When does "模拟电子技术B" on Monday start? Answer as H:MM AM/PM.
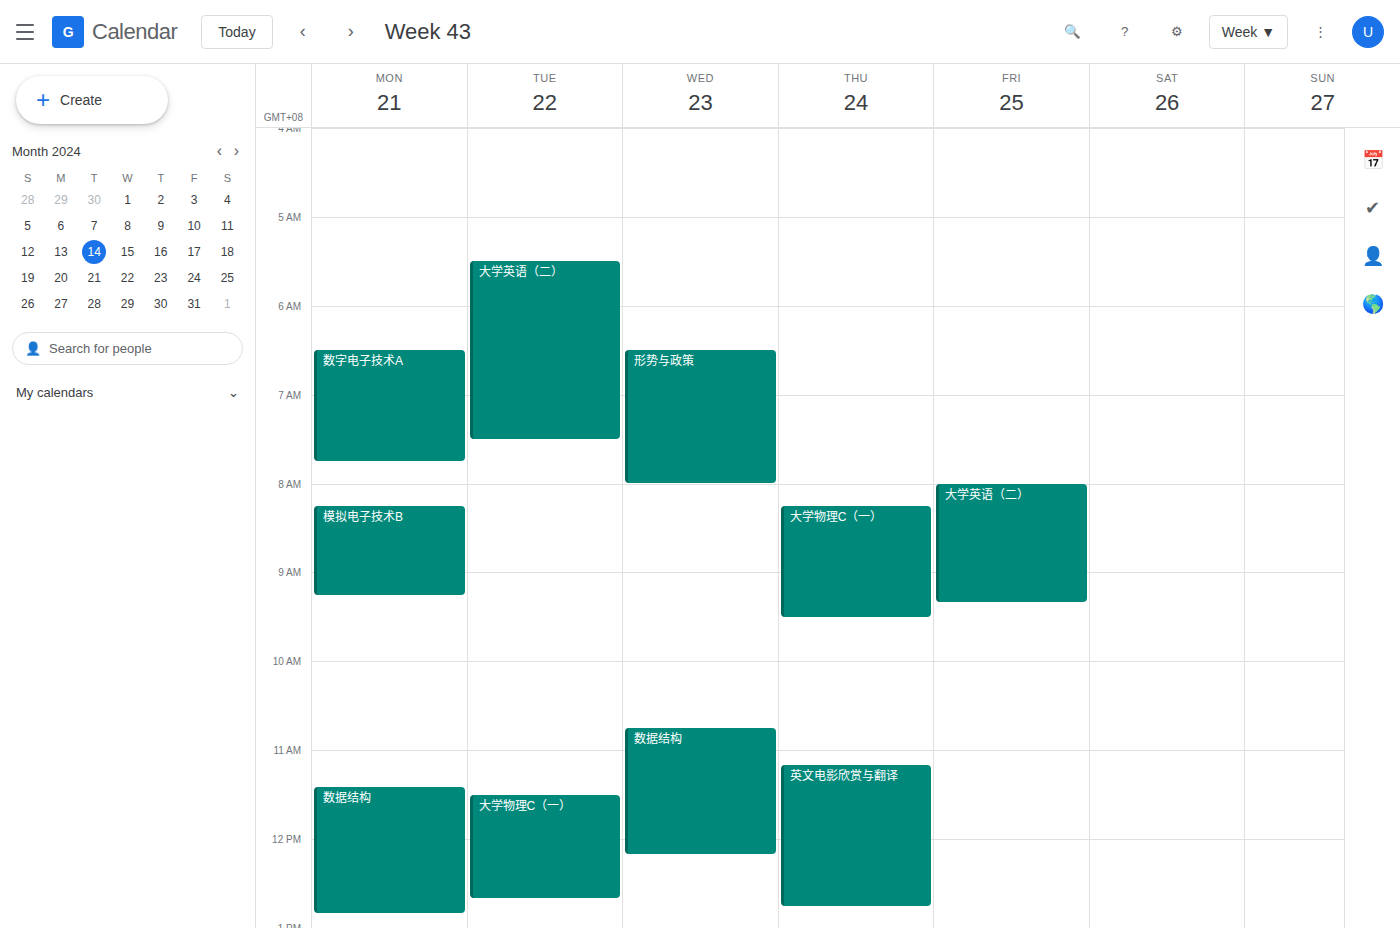
8:15 AM